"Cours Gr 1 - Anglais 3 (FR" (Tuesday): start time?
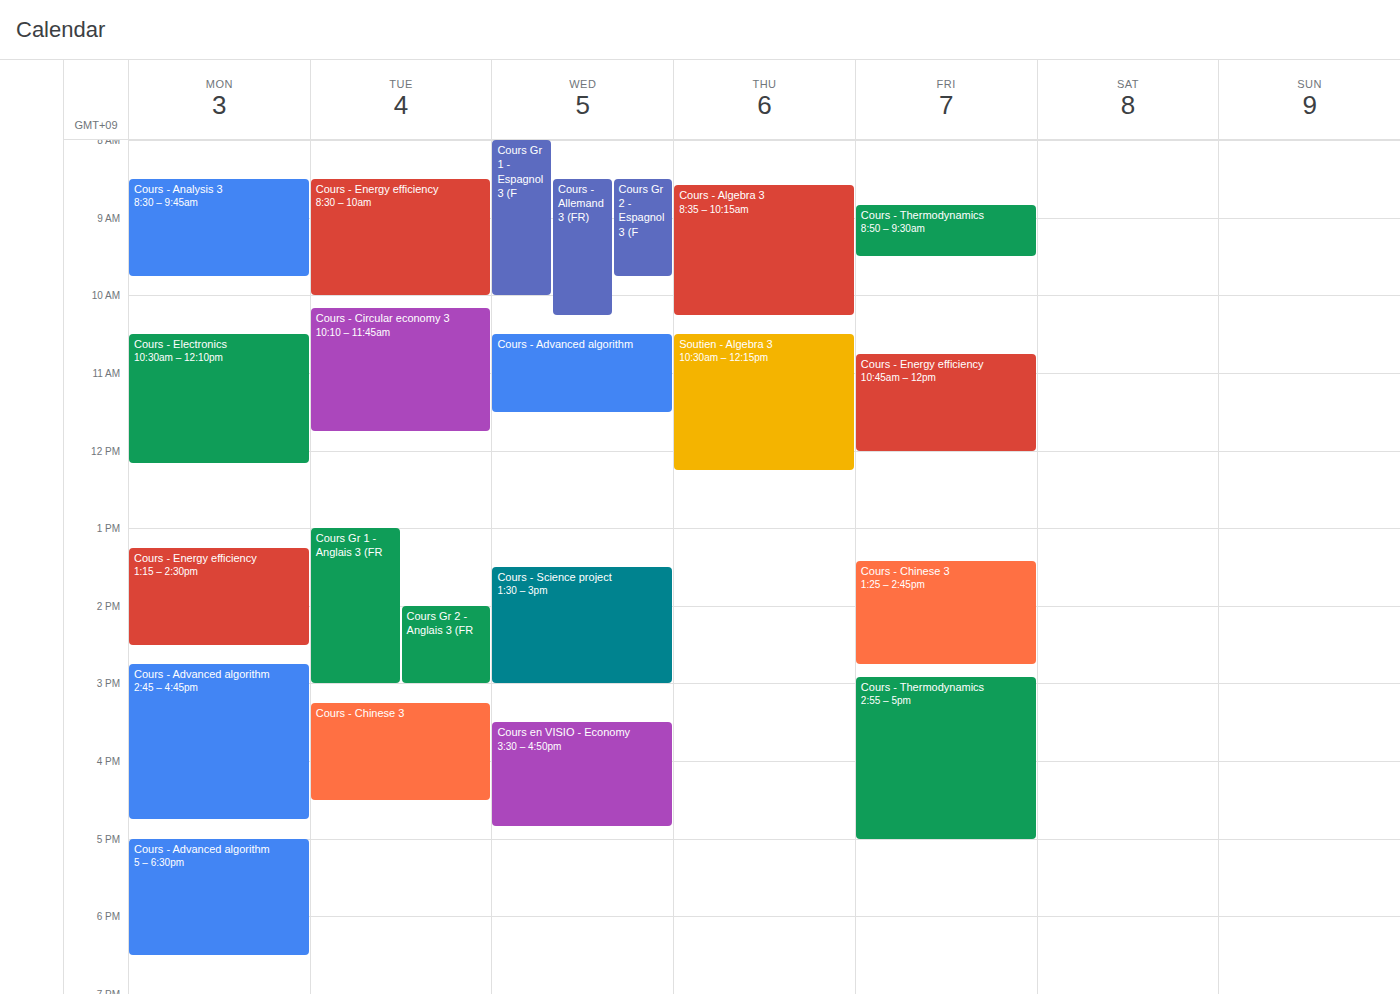
1:00 PM